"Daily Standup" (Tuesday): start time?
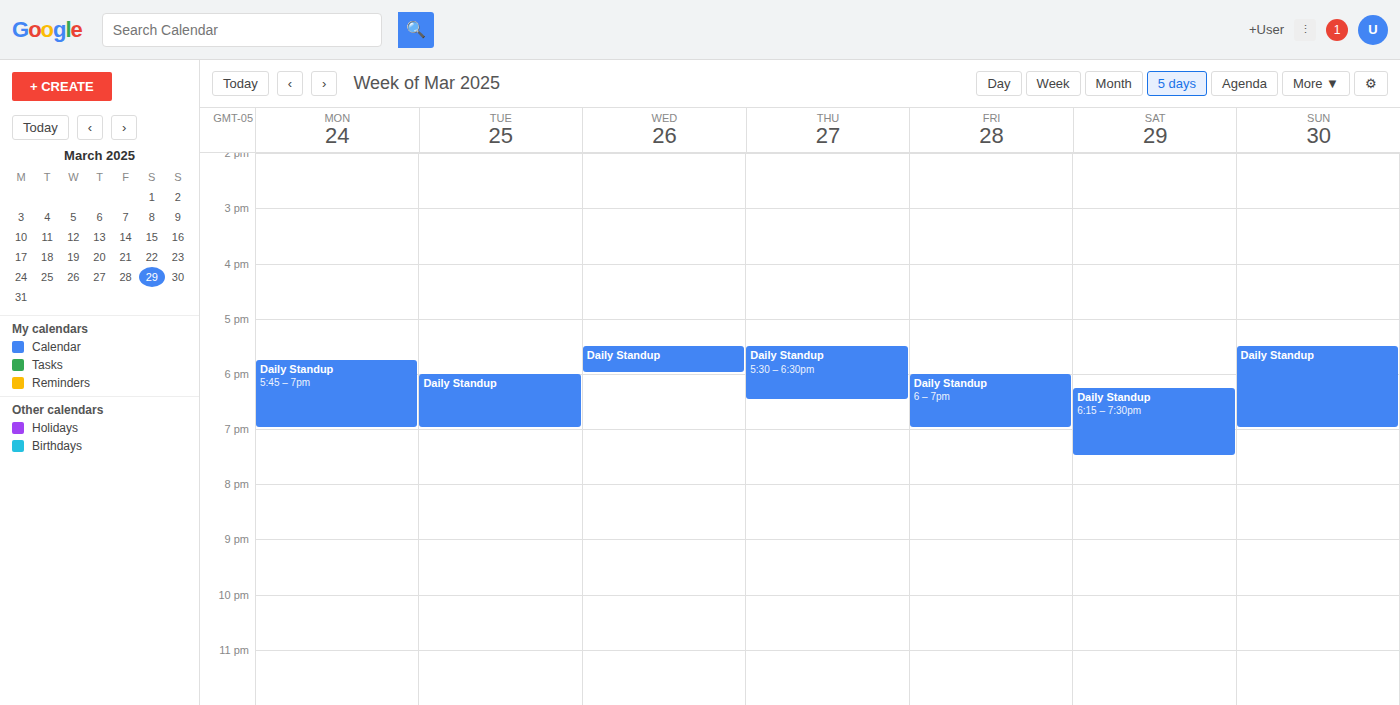
6:00 PM